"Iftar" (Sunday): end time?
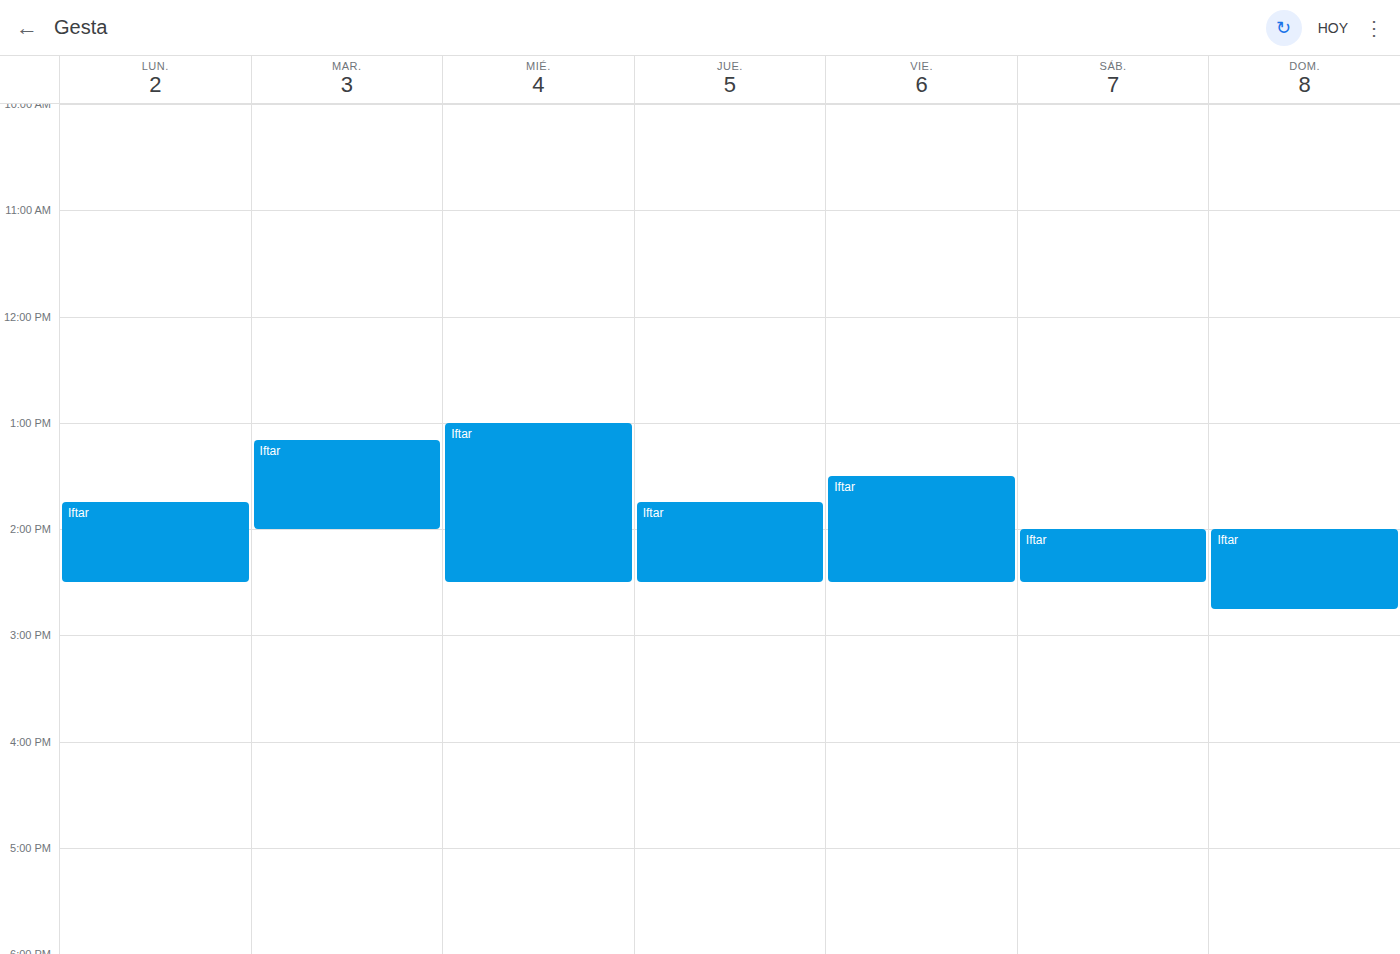
2:45 PM